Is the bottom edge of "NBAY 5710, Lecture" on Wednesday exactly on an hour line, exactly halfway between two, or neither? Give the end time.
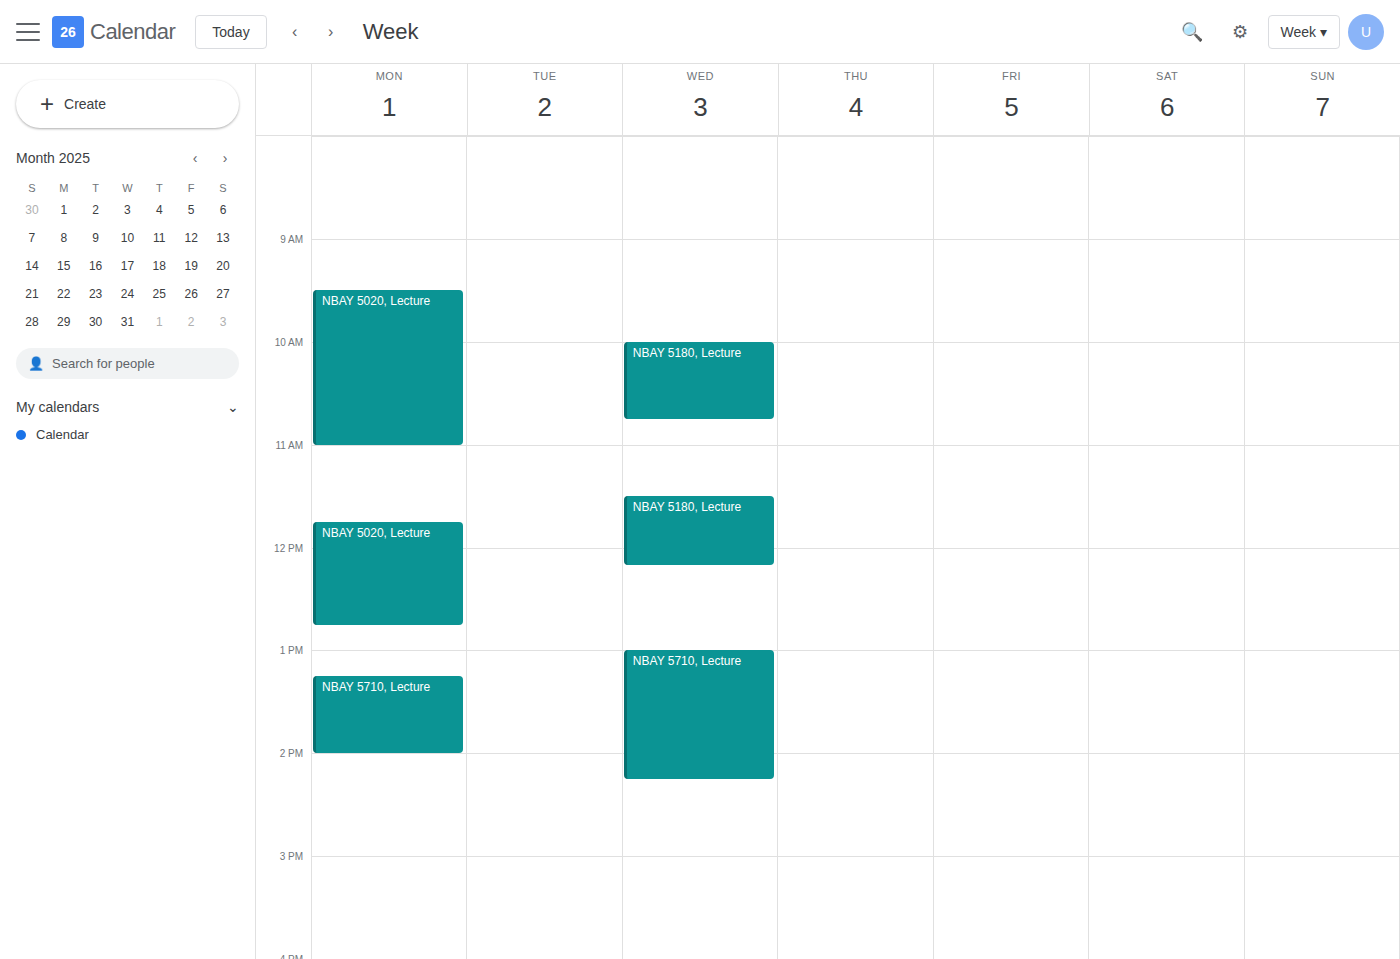
2:15 PM -- neither: a quarter of the way from the 2 PM line to the 3 PM line.